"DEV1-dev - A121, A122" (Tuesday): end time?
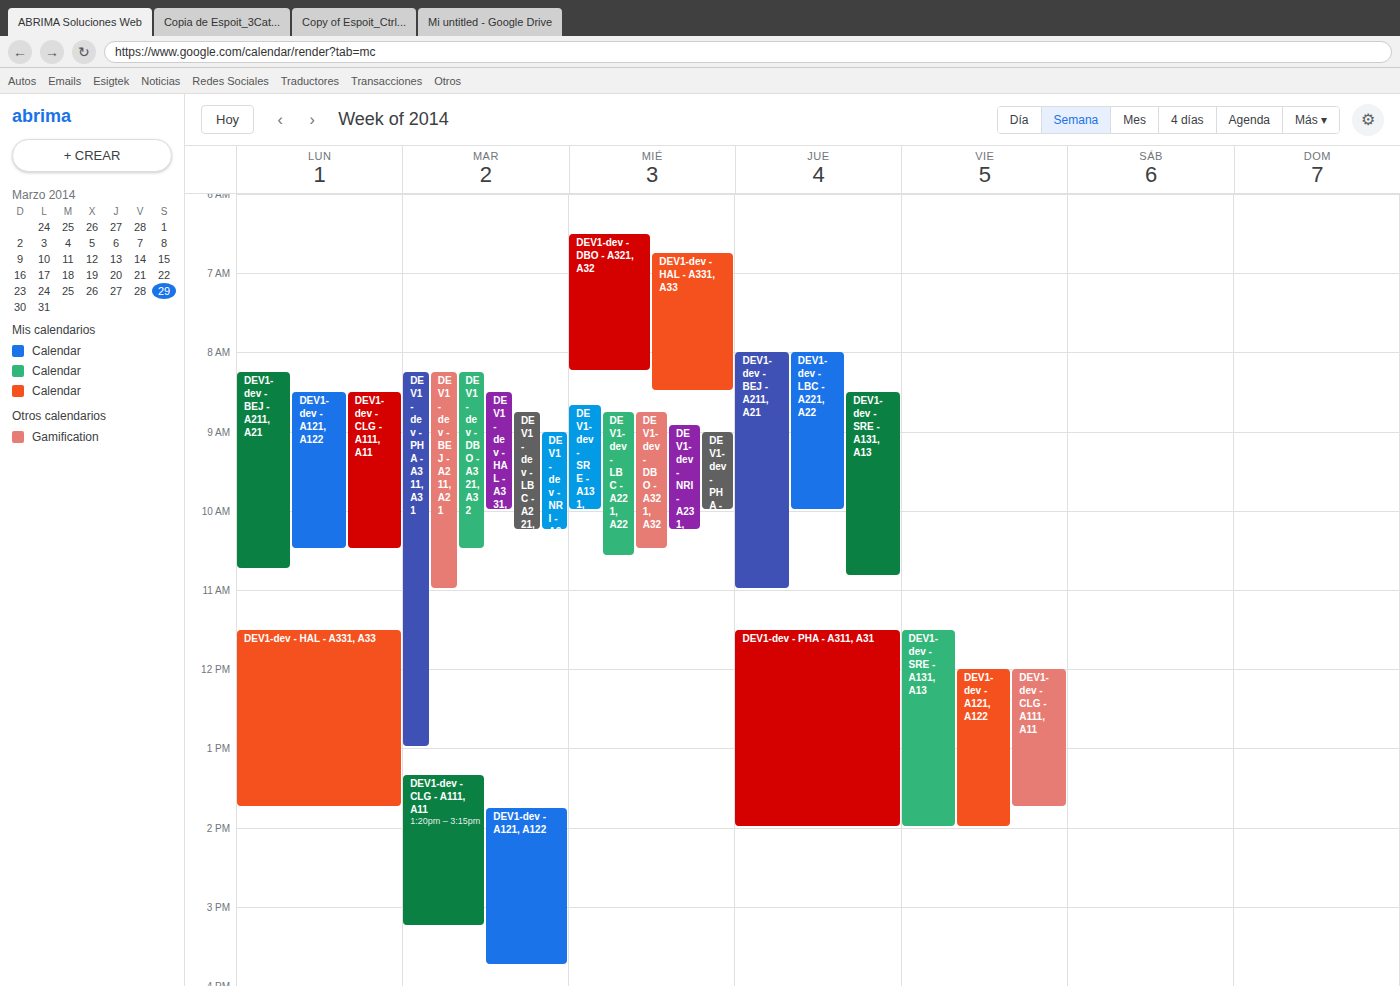
3:45 PM